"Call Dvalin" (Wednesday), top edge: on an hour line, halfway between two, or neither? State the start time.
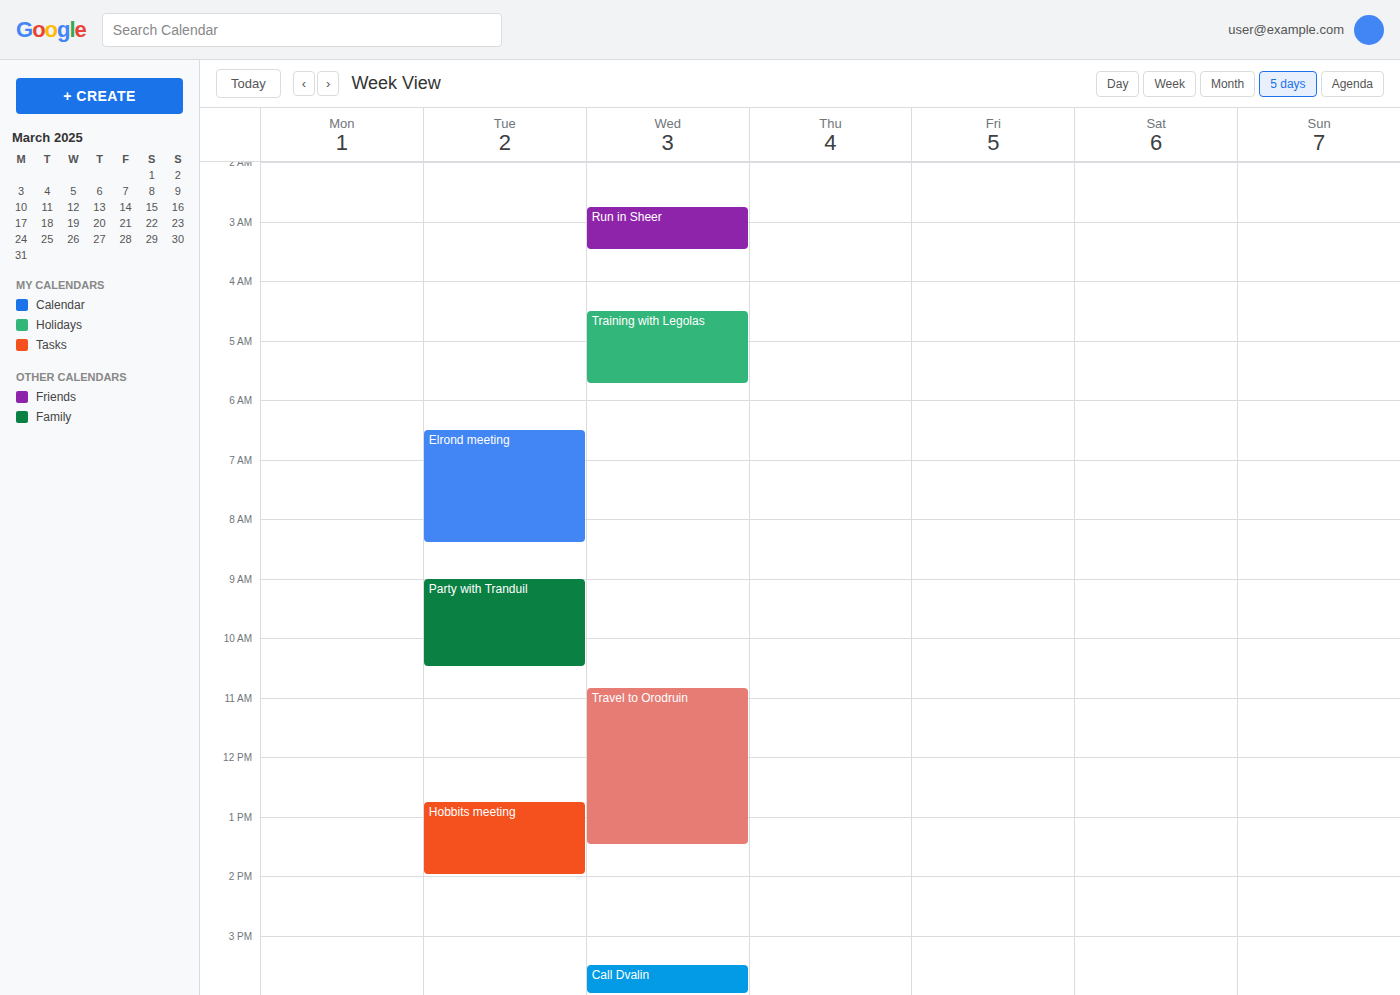
3:30 PM -- halfway between the 3 PM and 4 PM lines.